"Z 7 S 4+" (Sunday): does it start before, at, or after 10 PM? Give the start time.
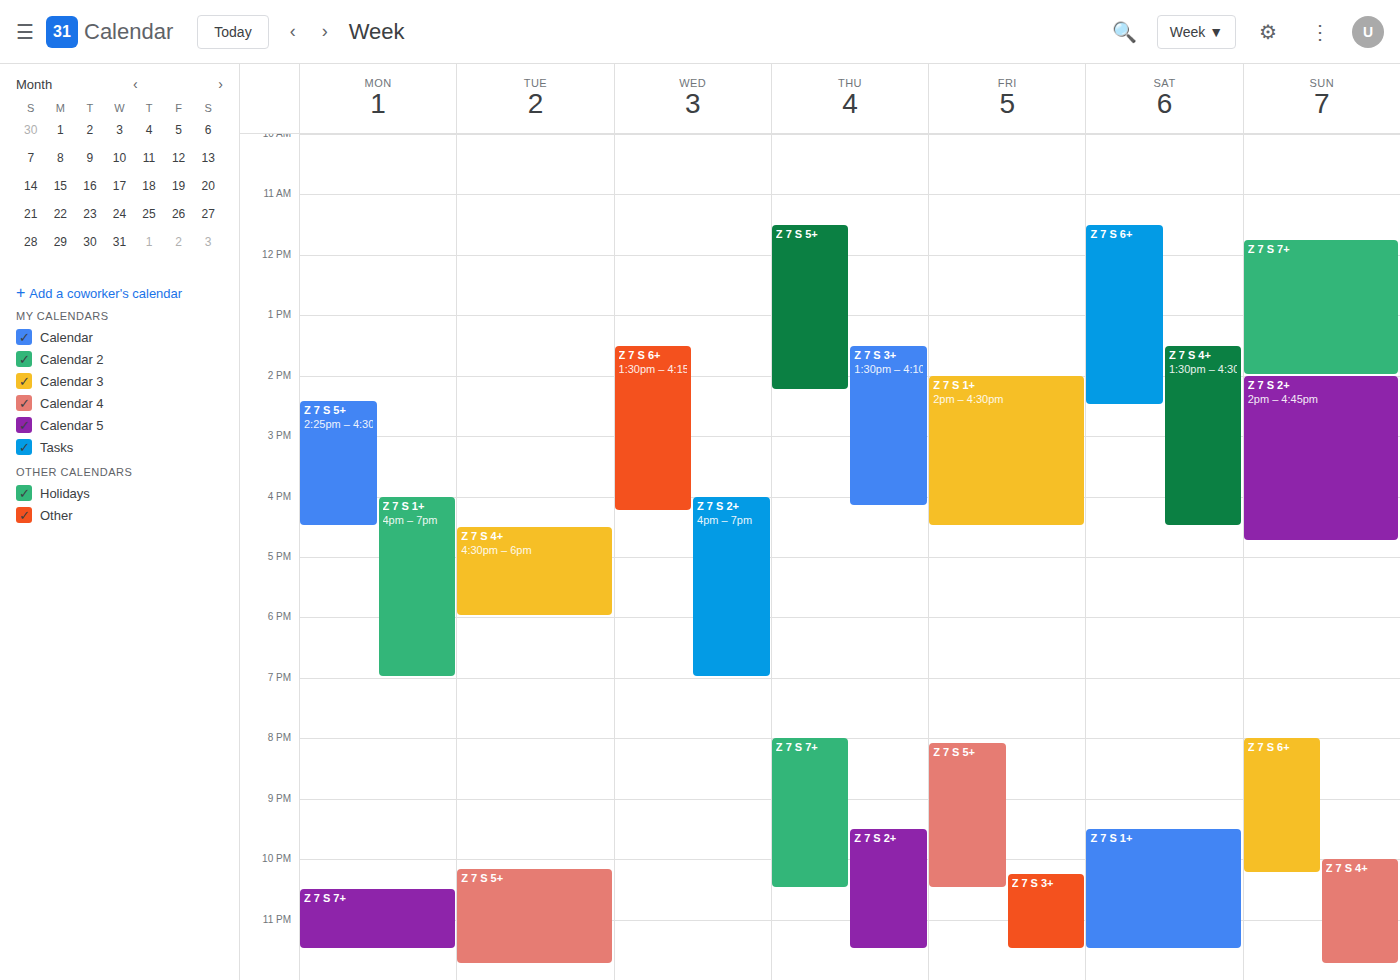
10:00 PM -- exactly at 10 PM, on the 10 PM line.